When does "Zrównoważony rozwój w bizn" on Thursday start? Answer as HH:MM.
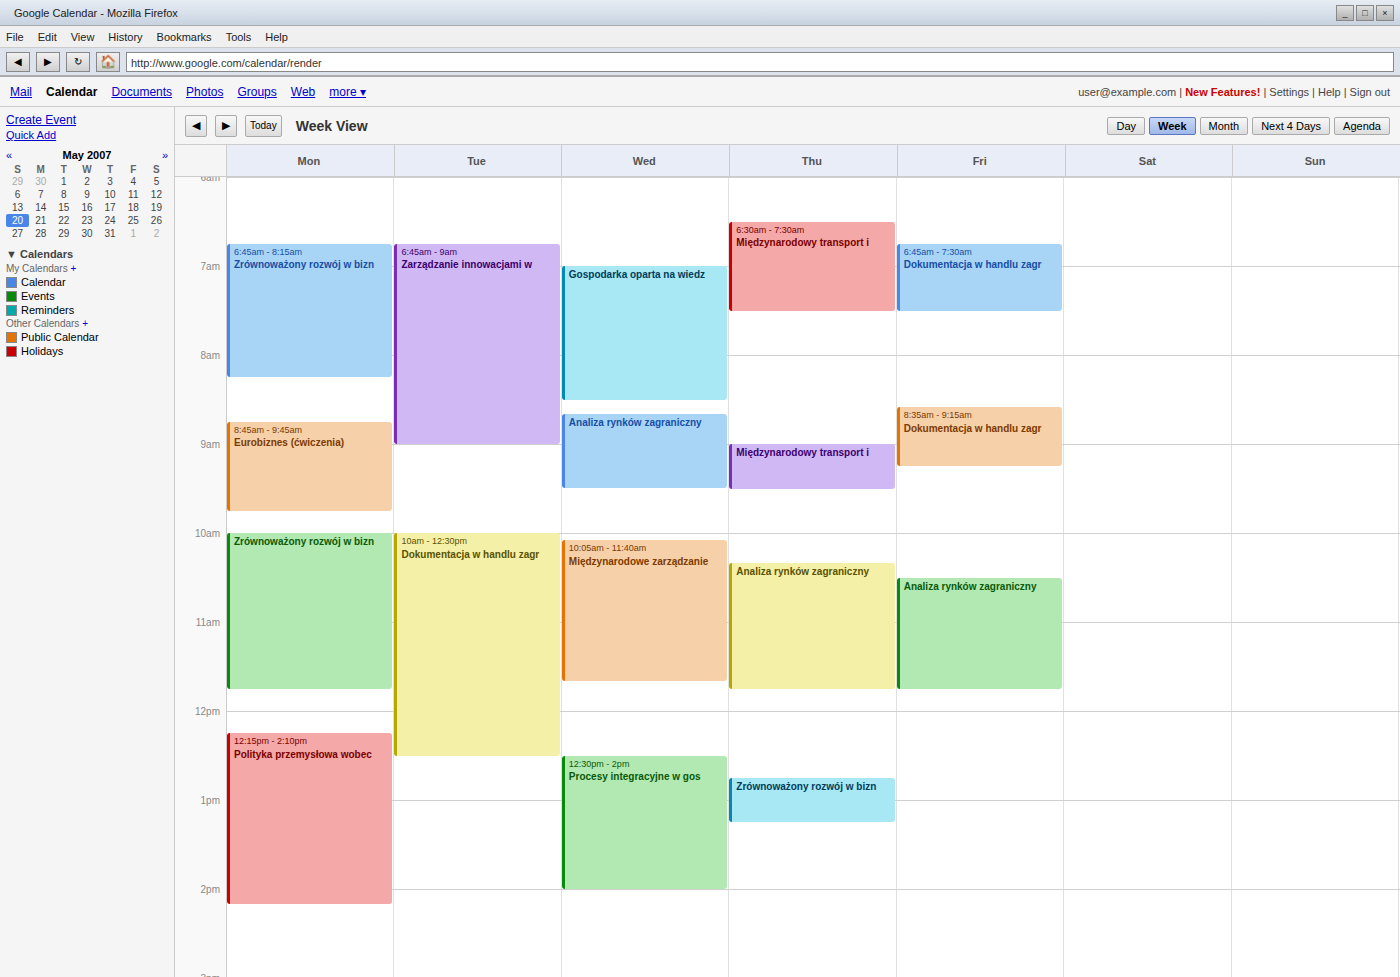
12:45